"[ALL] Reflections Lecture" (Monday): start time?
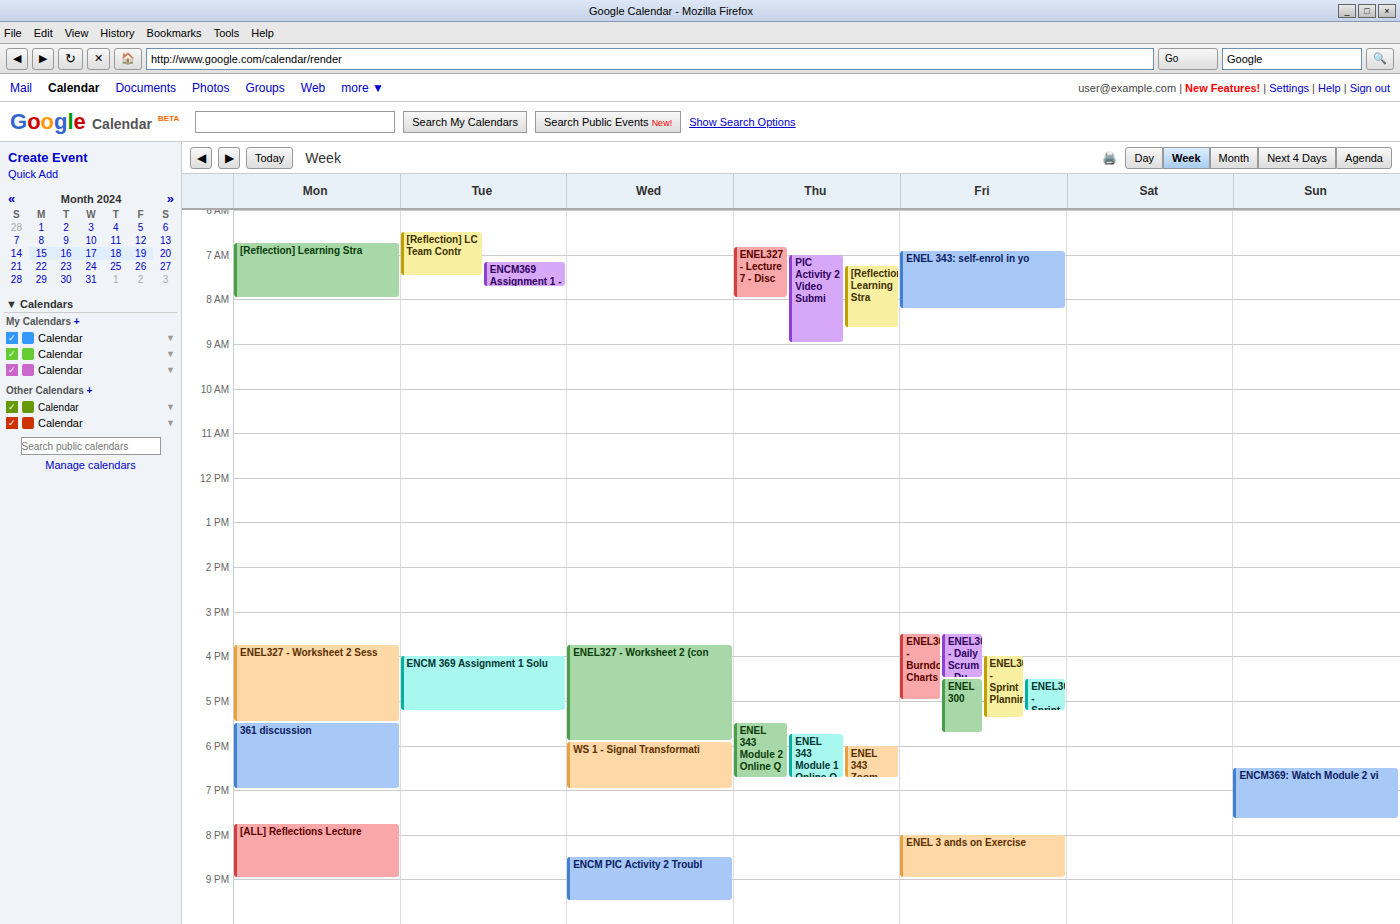
7:45 PM